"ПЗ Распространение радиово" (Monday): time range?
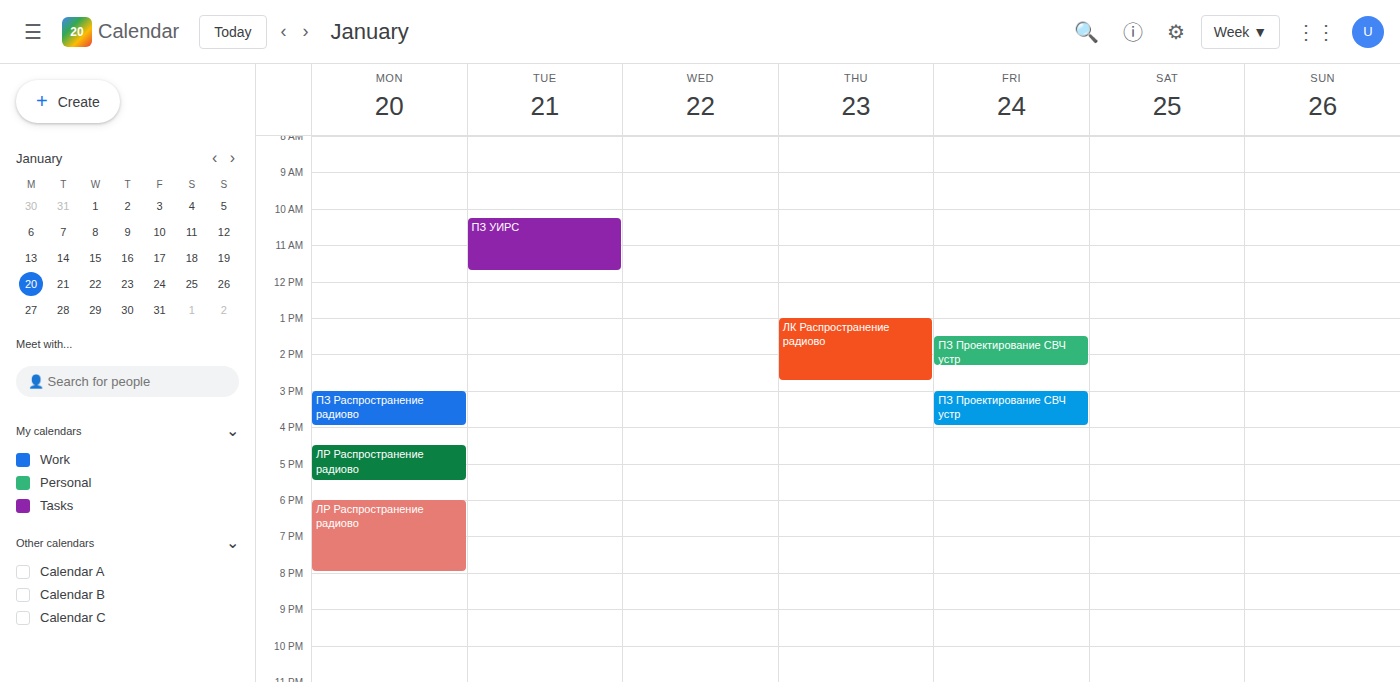
15:00 to 16:00